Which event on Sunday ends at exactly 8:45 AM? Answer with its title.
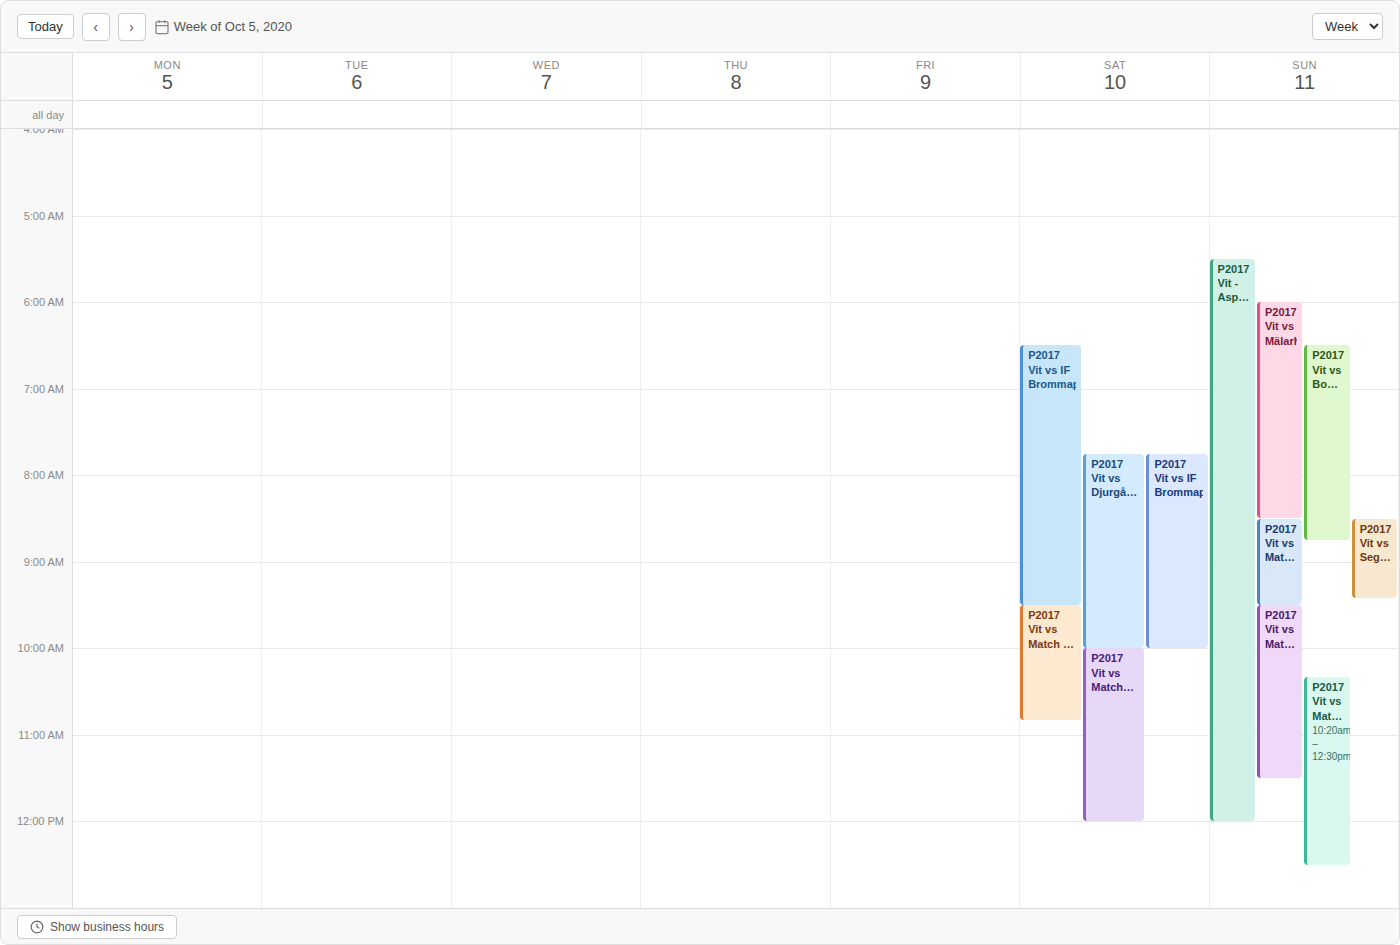
"P2017 Vit vs Boo FF P17:3"